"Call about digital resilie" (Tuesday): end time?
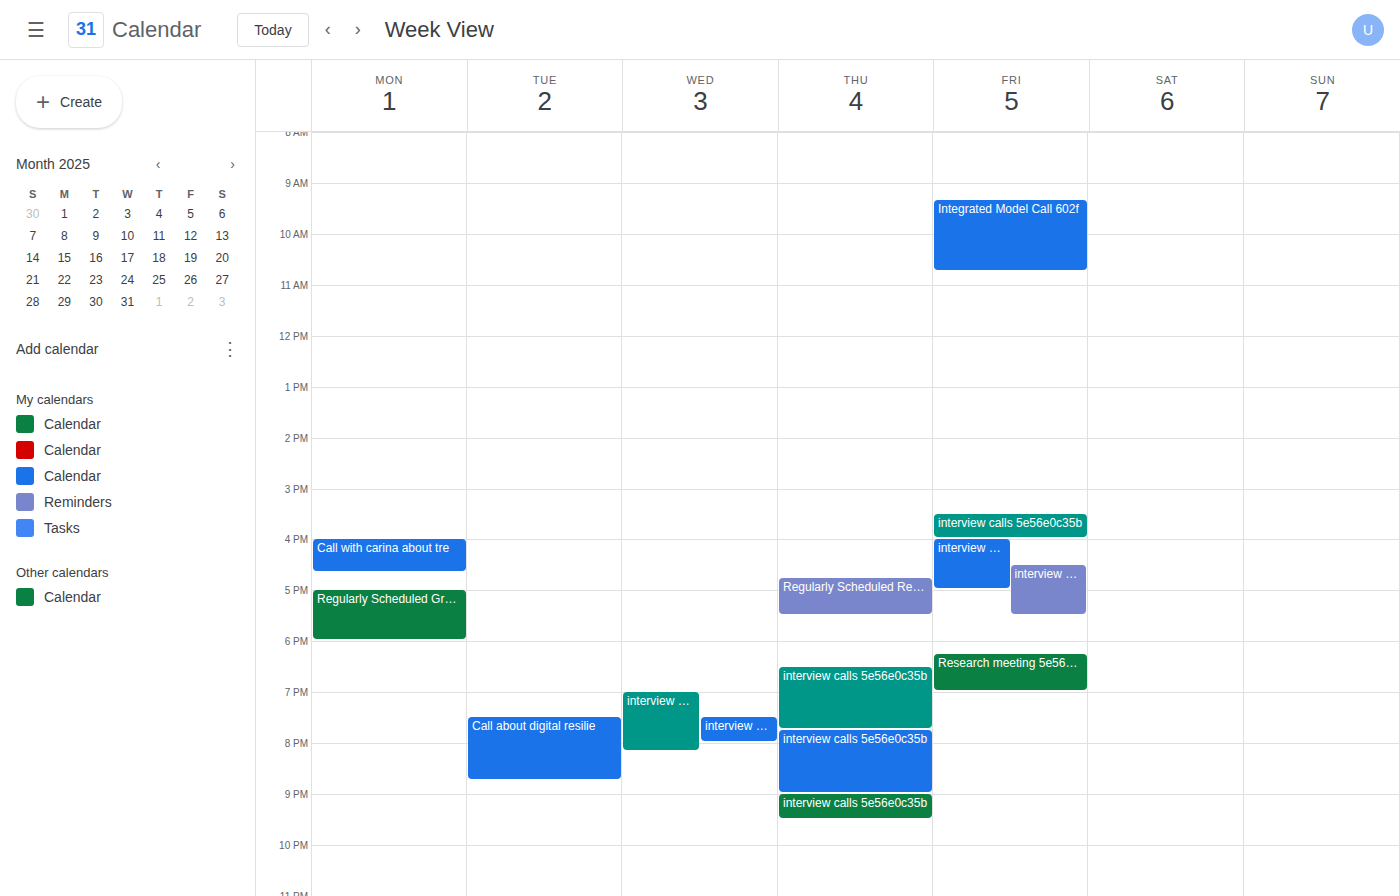
8:45 PM